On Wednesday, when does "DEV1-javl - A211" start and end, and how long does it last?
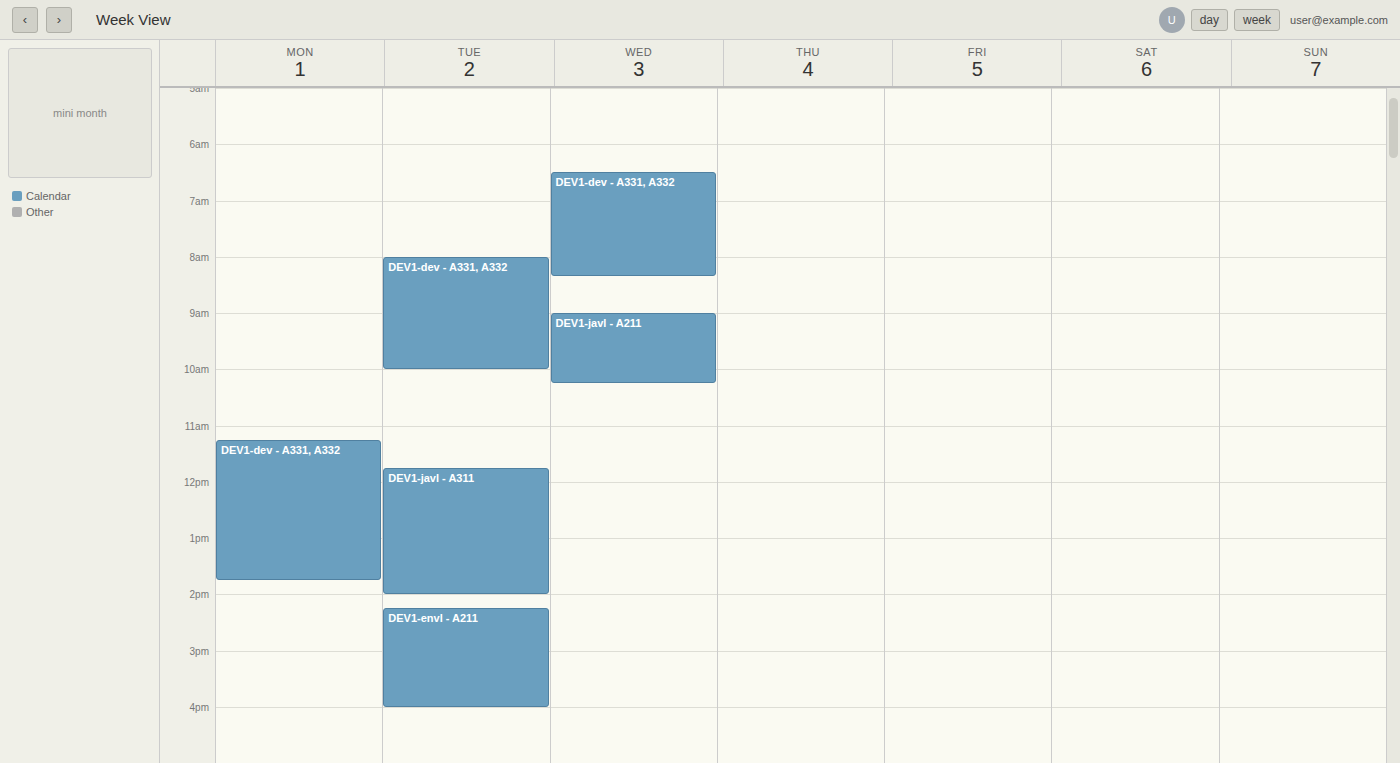
9:00 AM to 10:15 AM, 1 hour 15 minutes